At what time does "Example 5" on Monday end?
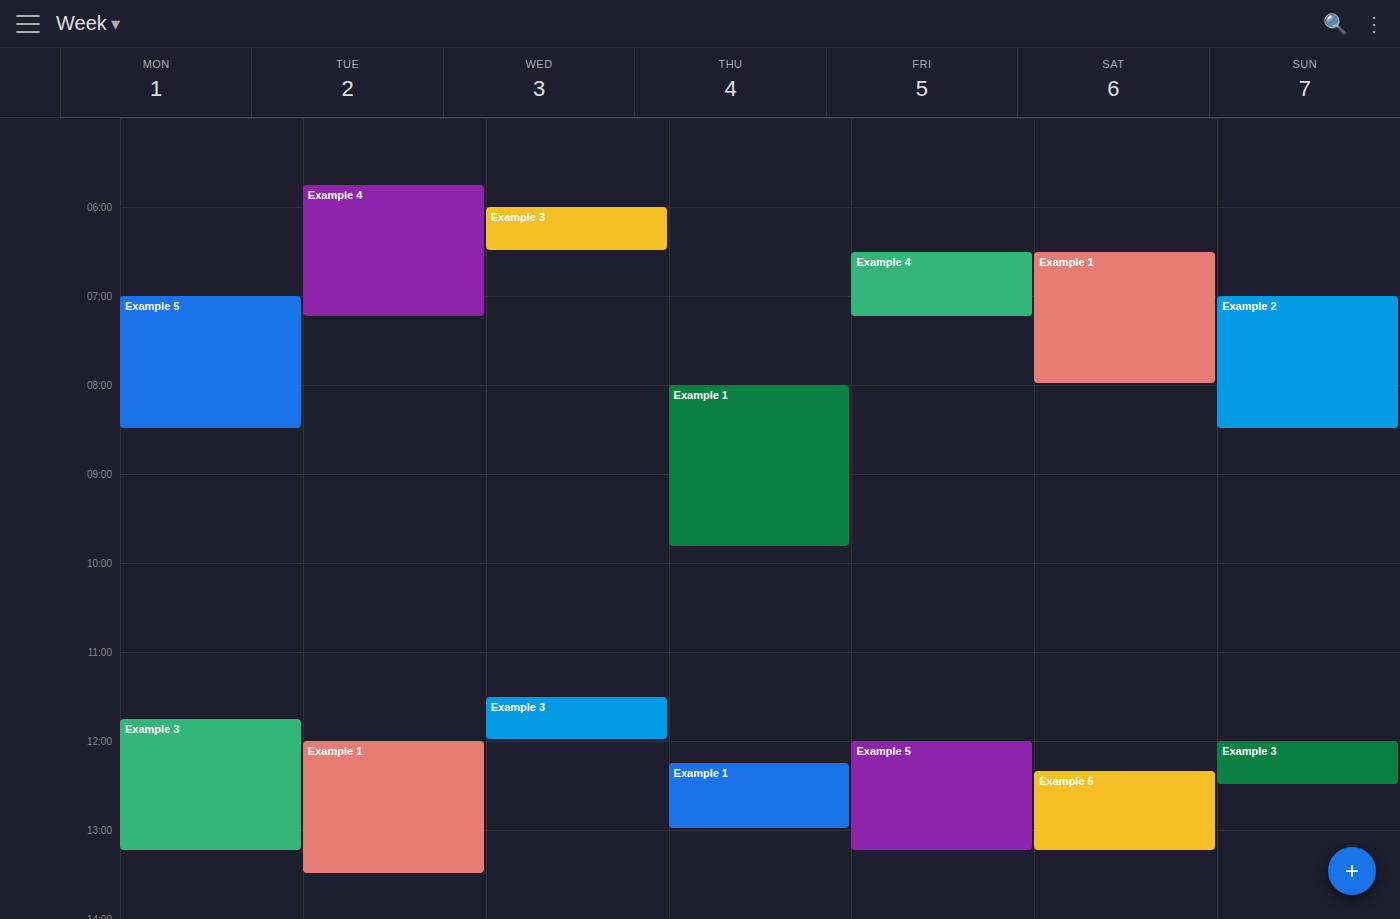
8:30 AM